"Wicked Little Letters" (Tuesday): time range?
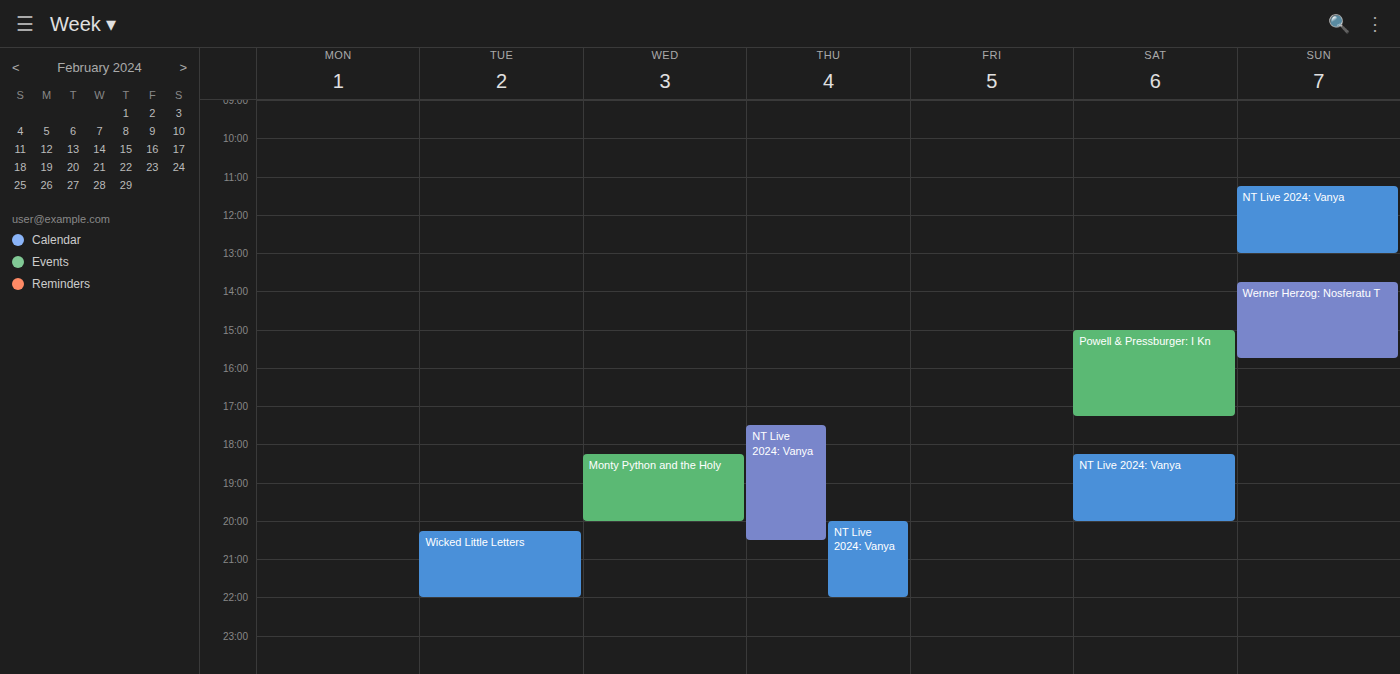
20:15 to 22:00